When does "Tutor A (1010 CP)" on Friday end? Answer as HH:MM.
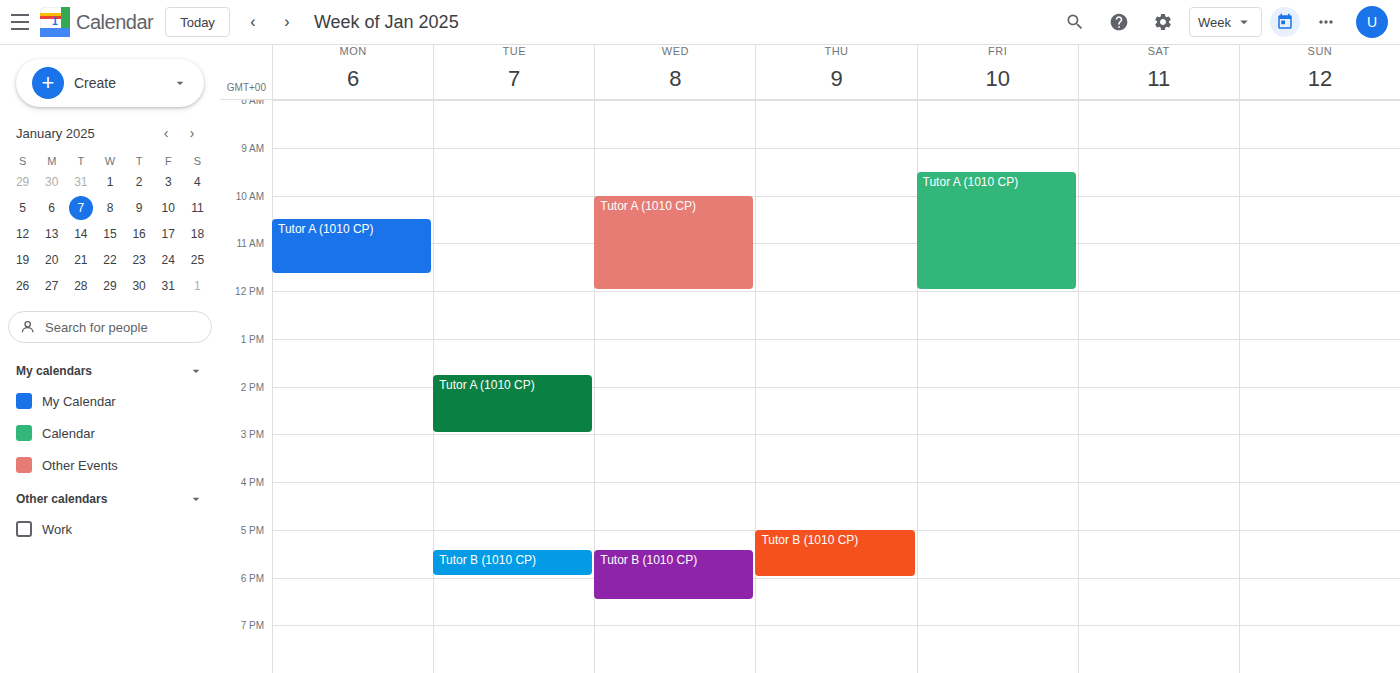
12:00